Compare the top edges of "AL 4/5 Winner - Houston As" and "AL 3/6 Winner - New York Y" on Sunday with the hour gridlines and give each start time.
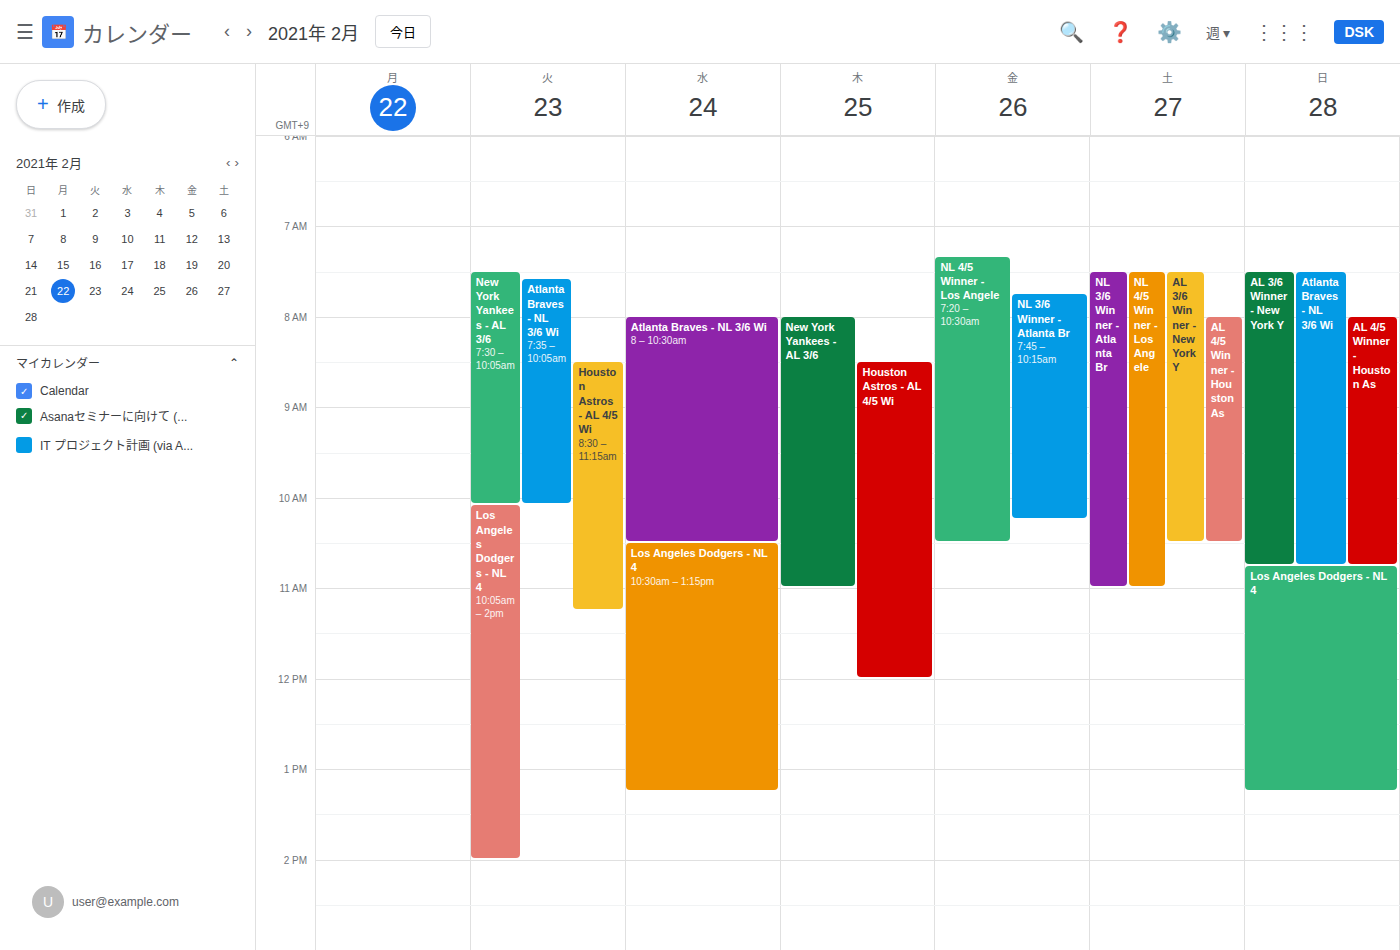
"AL 4/5 Winner - Houston As": 8:00 AM, exactly on the 8 AM line. "AL 3/6 Winner - New York Y": 7:30 AM, halfway between the 7 AM and 8 AM lines.